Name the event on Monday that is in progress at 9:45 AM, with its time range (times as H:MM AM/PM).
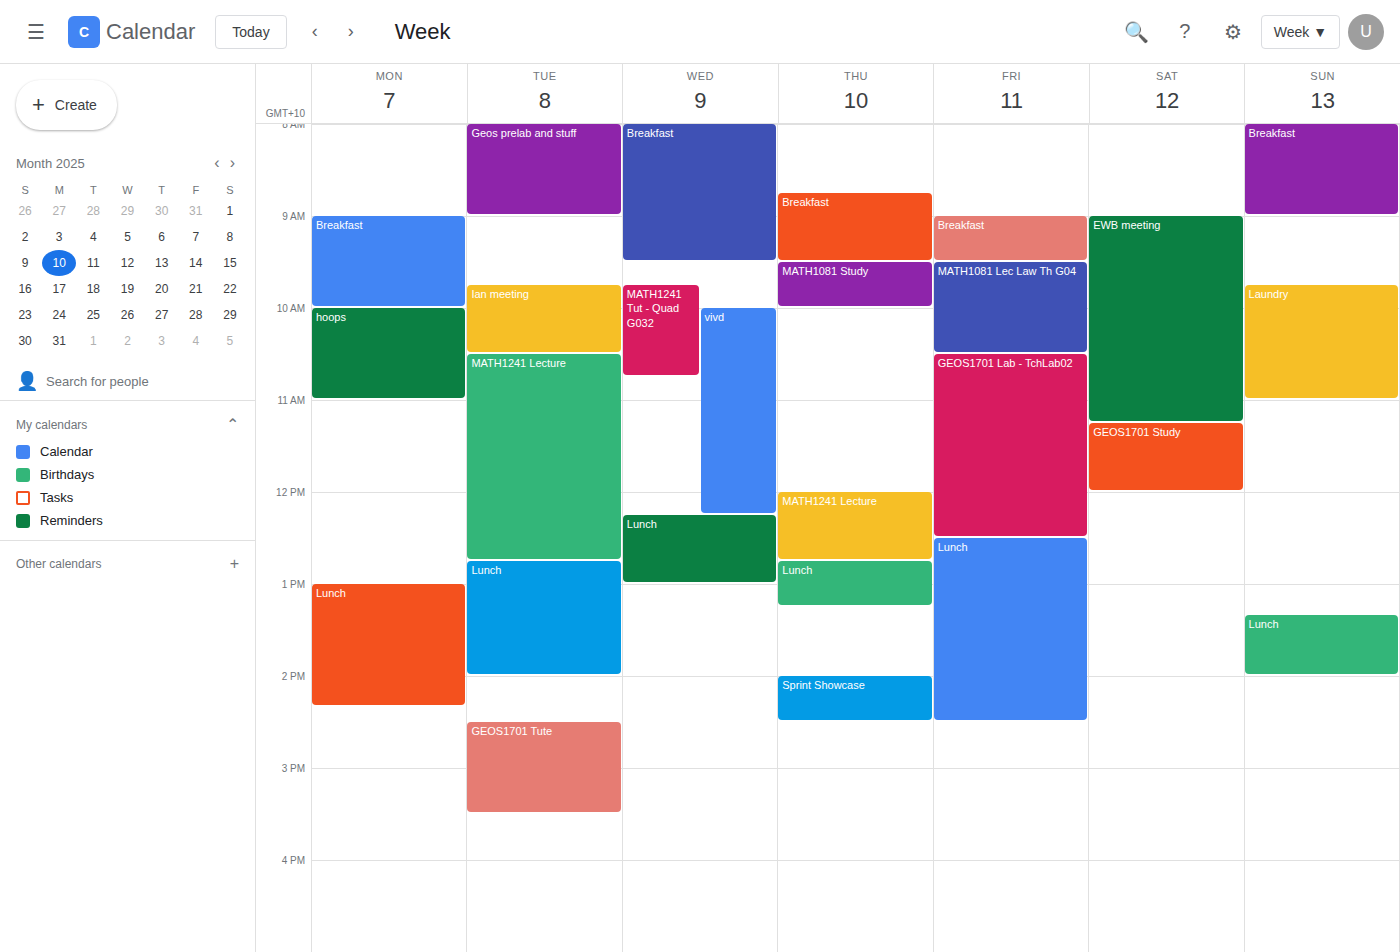
"Breakfast", 9:00 AM to 10:00 AM